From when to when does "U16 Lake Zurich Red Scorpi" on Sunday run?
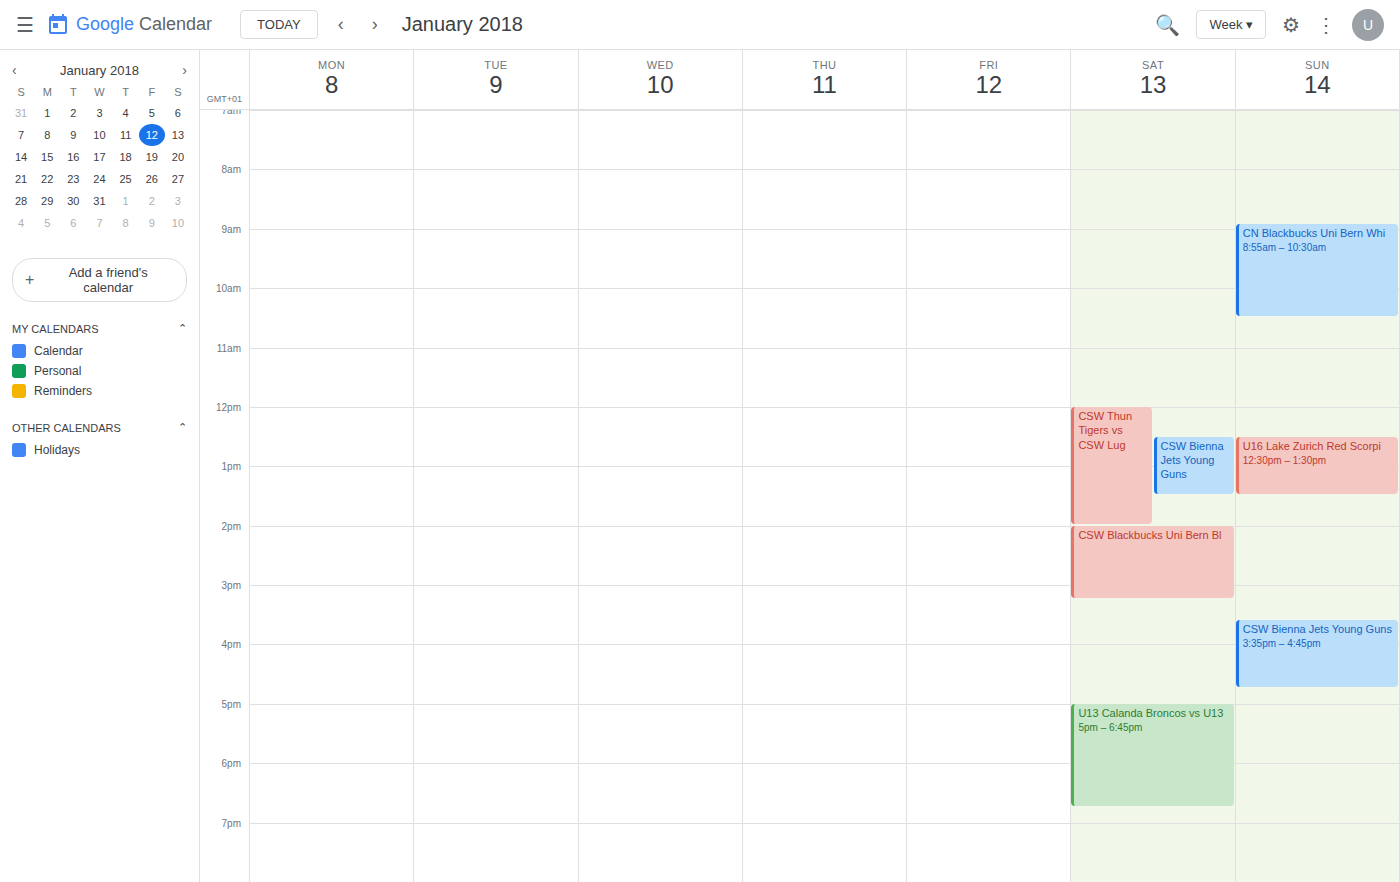
12:30 PM to 1:30 PM